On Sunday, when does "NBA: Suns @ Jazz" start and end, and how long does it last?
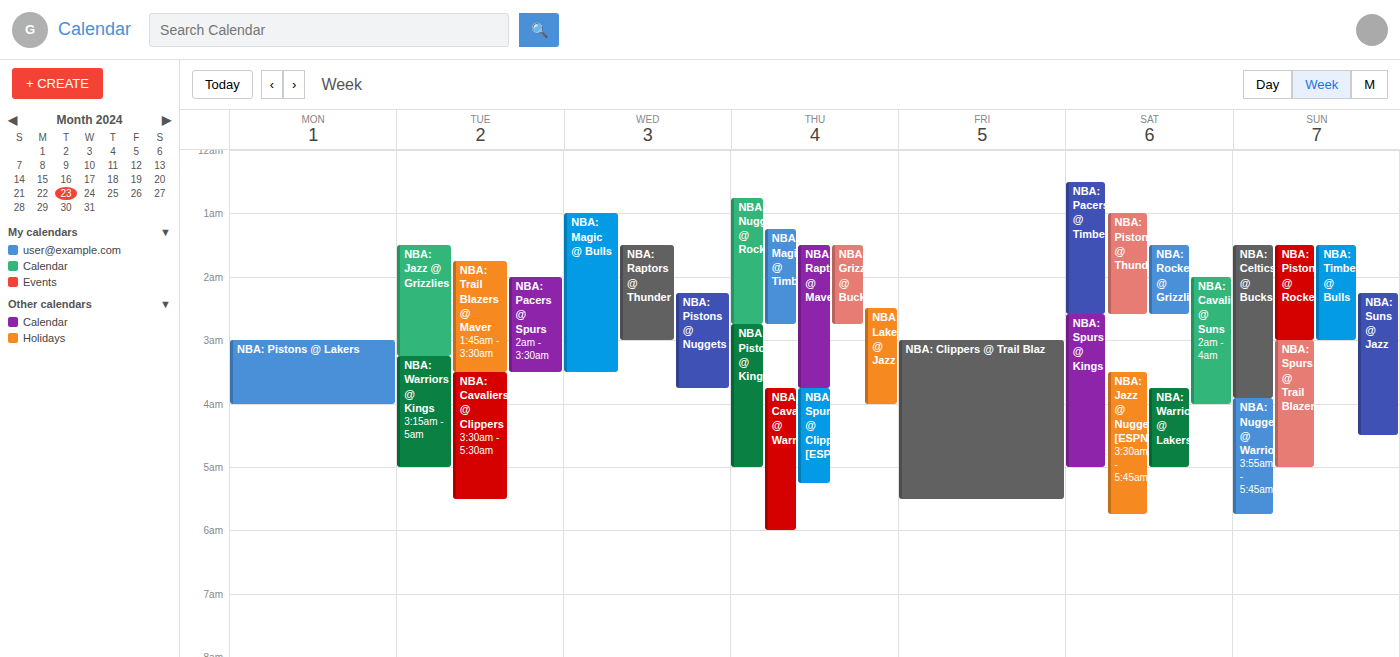
02:15 to 04:30, 2 hours 15 minutes